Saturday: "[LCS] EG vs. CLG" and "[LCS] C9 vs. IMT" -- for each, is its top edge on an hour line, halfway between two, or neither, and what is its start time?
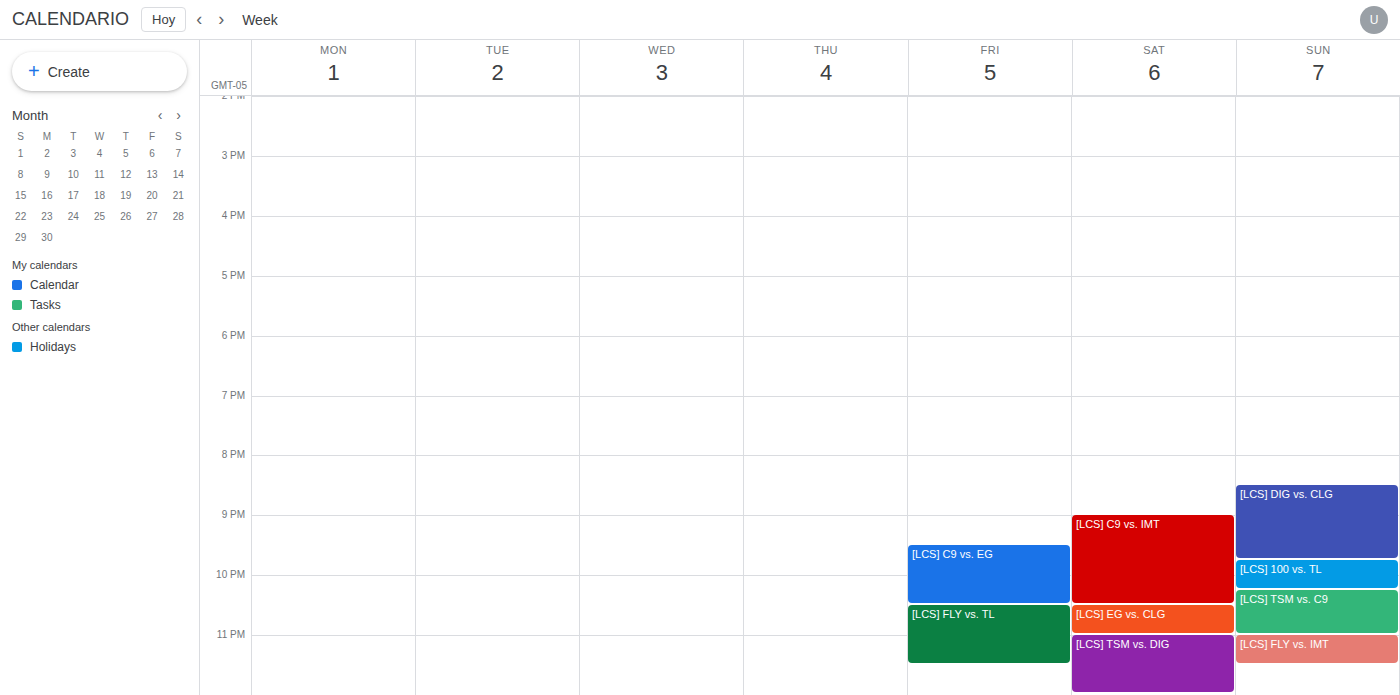
"[LCS] EG vs. CLG": 22:30, halfway between the 22:00 and 23:00 lines. "[LCS] C9 vs. IMT": 21:00, exactly on the 21:00 line.